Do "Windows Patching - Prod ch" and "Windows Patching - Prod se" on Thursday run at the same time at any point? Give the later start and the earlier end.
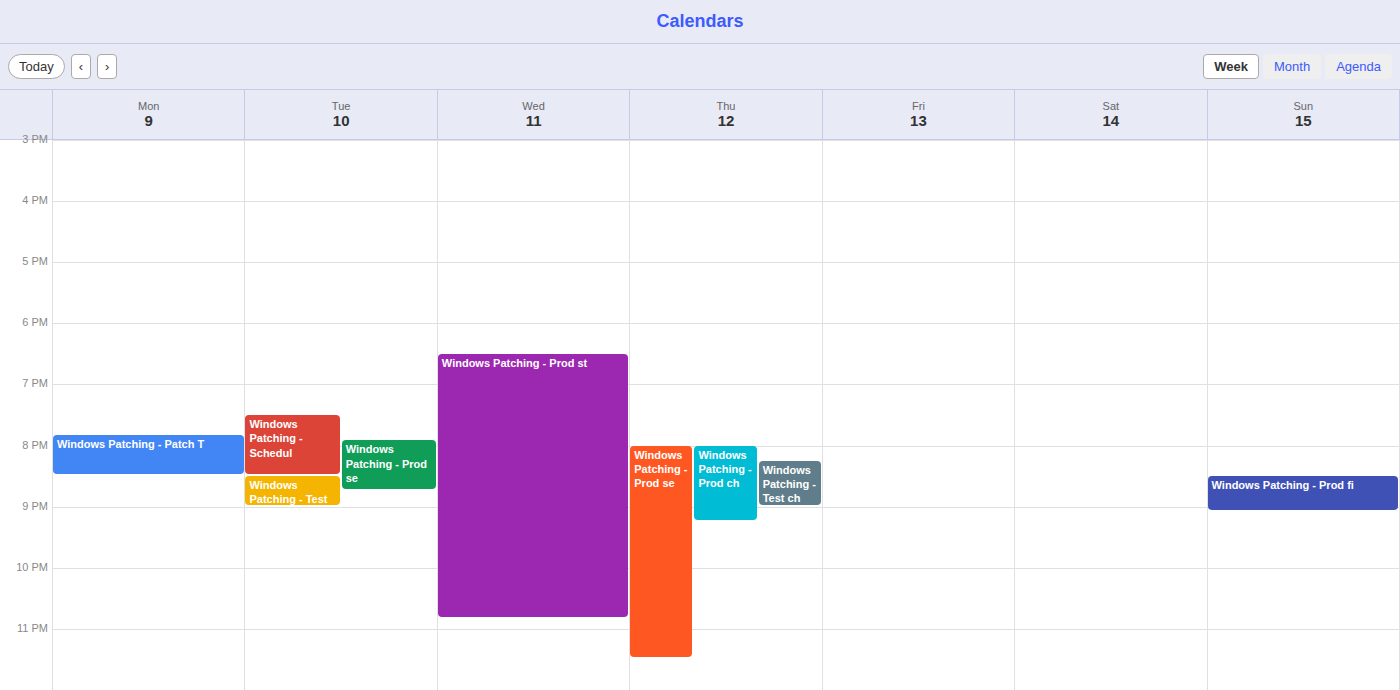
"Windows Patching - Prod ch" runs 8:00 PM to 9:15 PM, inside "Windows Patching - Prod se" -- they overlap.